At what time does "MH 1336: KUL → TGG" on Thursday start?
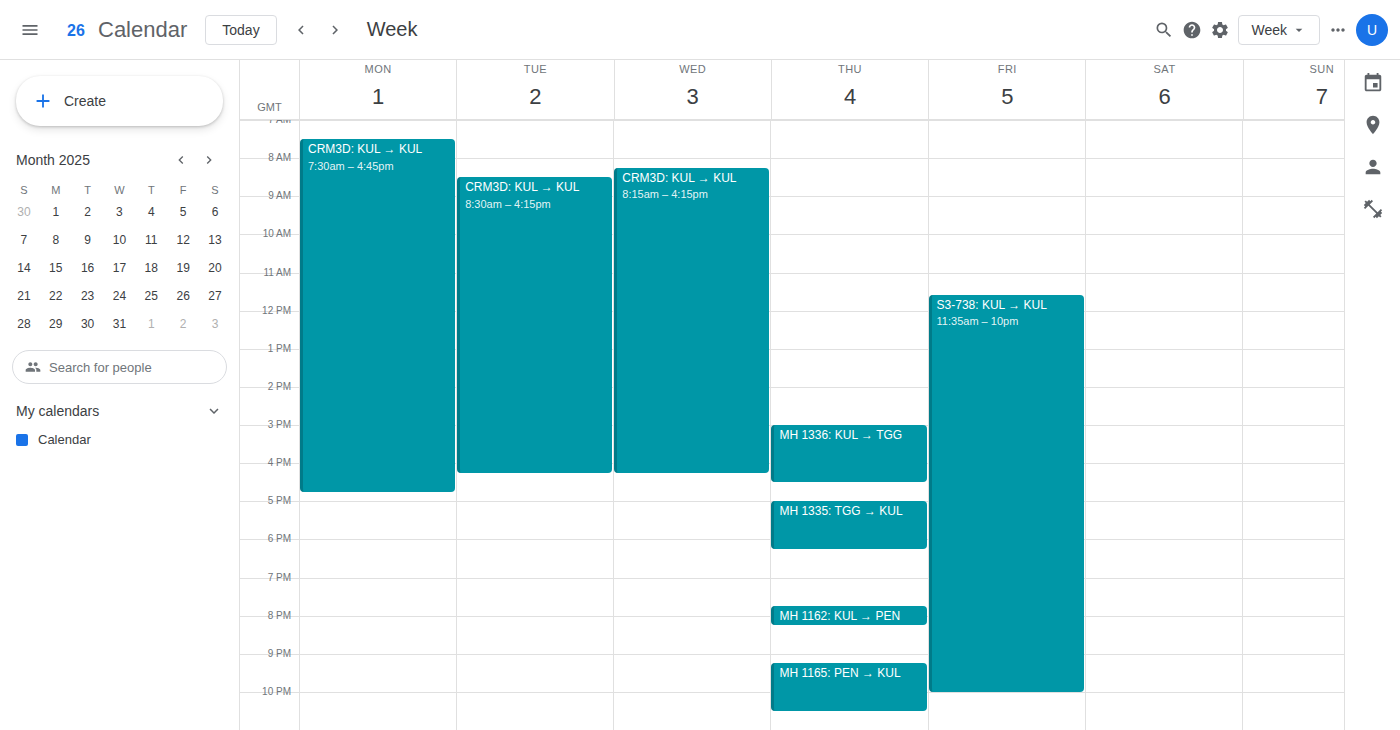
15:00